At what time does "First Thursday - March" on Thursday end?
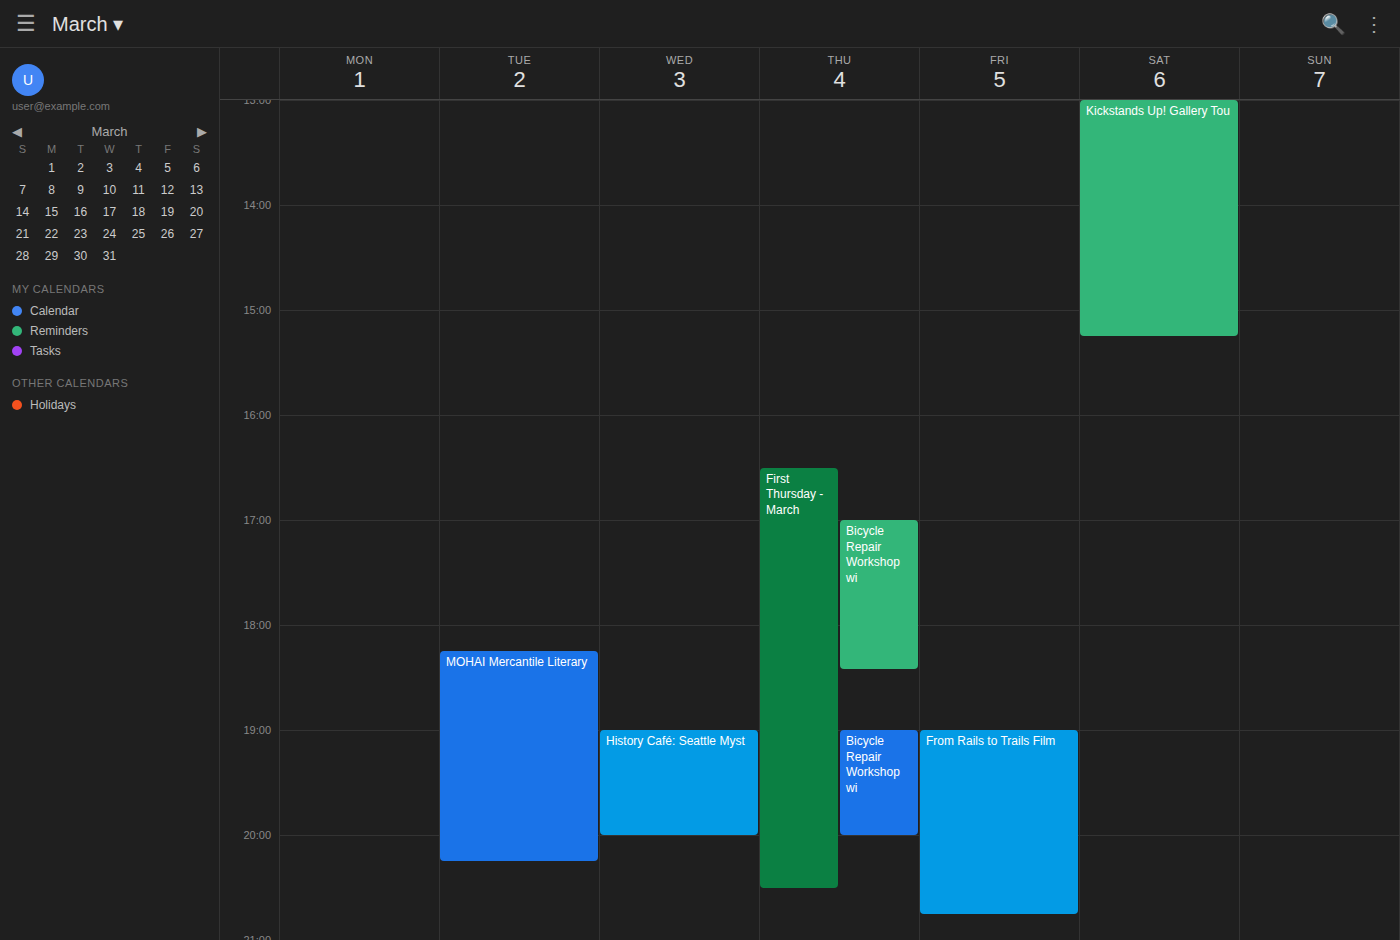
8:30 PM